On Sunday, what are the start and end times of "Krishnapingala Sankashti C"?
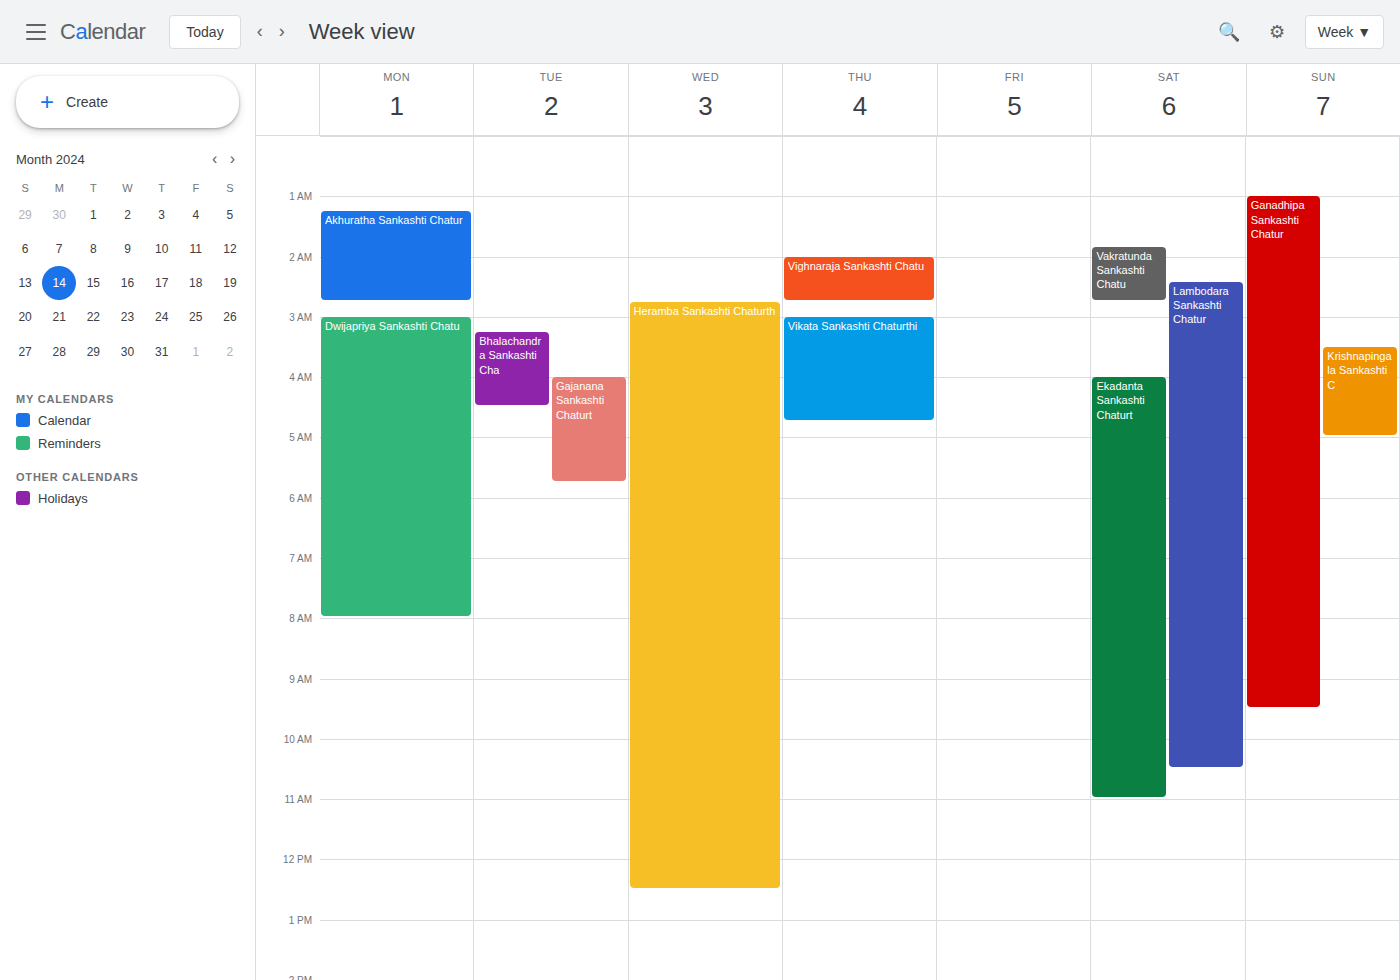
3:30 AM to 5:00 AM